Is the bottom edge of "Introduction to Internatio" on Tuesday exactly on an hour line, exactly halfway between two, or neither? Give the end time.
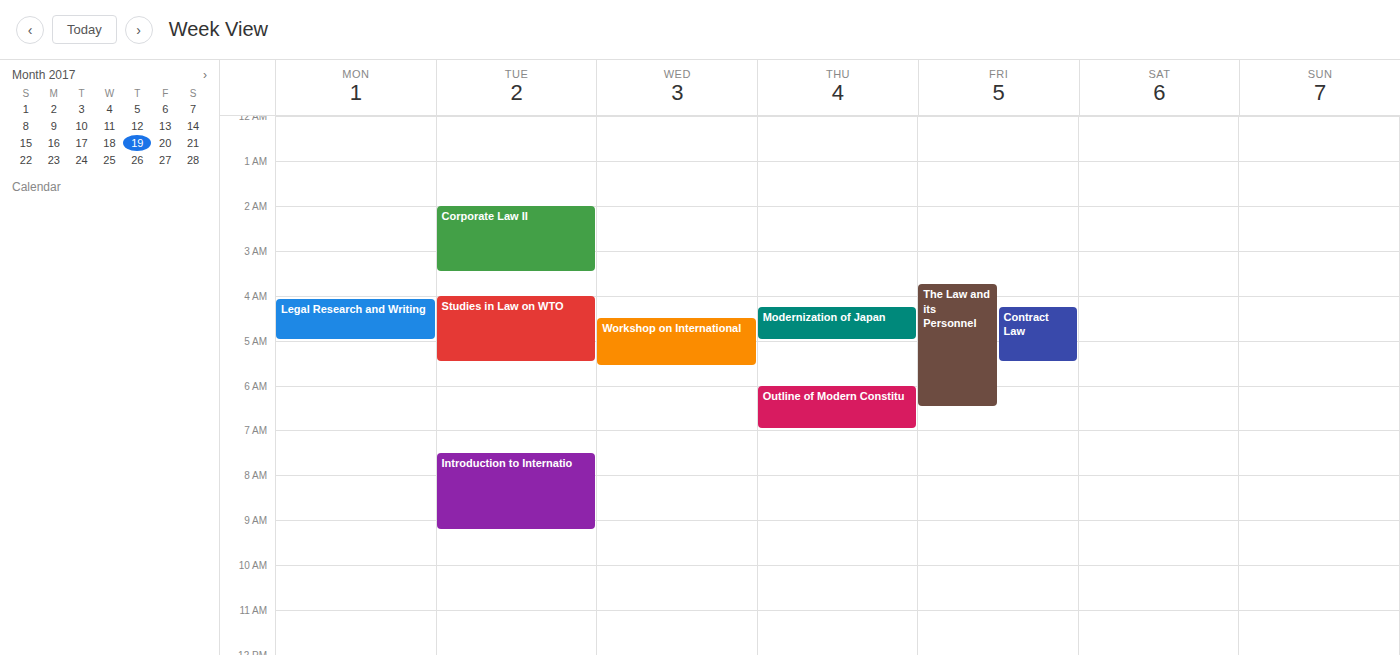
9:15 AM -- neither: a quarter of the way from the 9 AM line to the 10 AM line.